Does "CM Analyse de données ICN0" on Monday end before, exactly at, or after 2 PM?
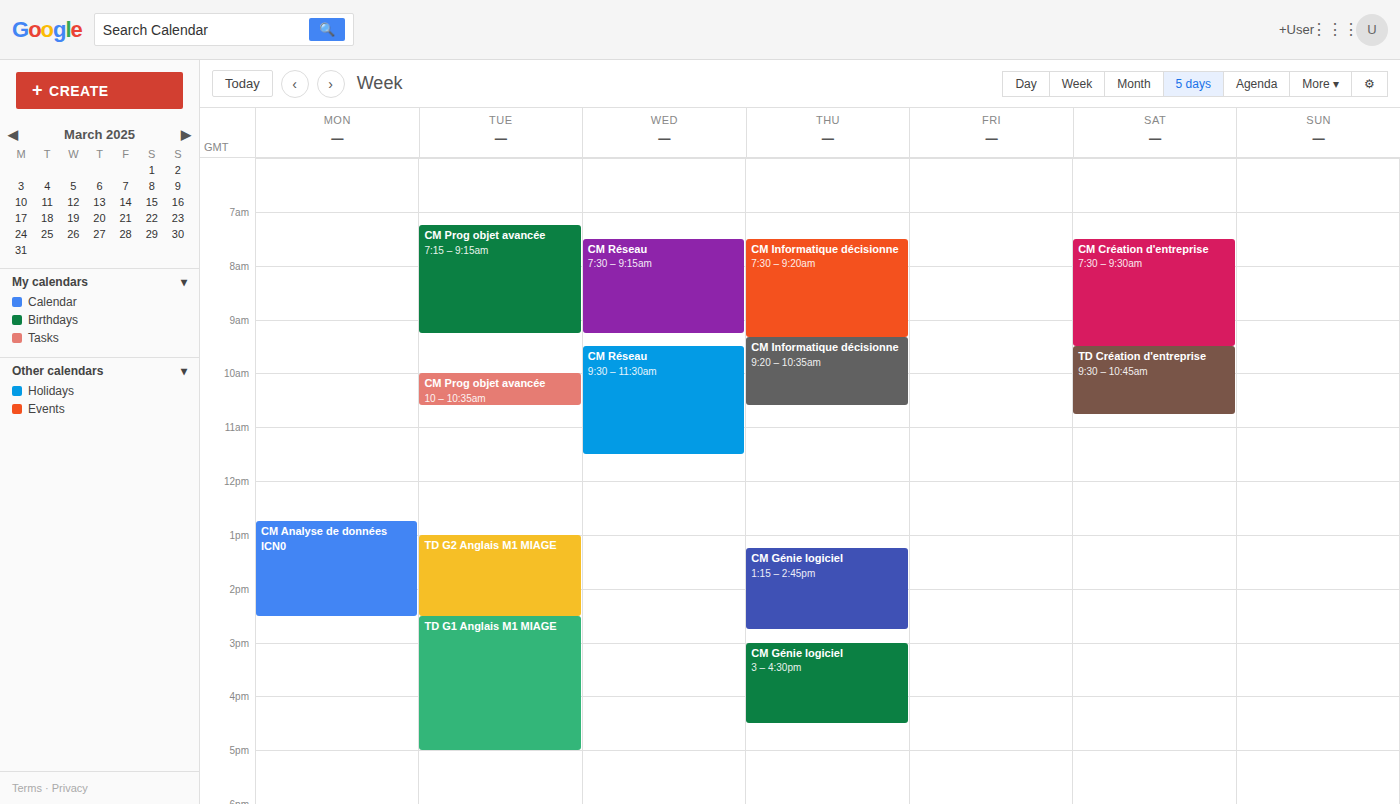
2:30 PM -- after 2 PM, 30 minutes below the 2 PM line.